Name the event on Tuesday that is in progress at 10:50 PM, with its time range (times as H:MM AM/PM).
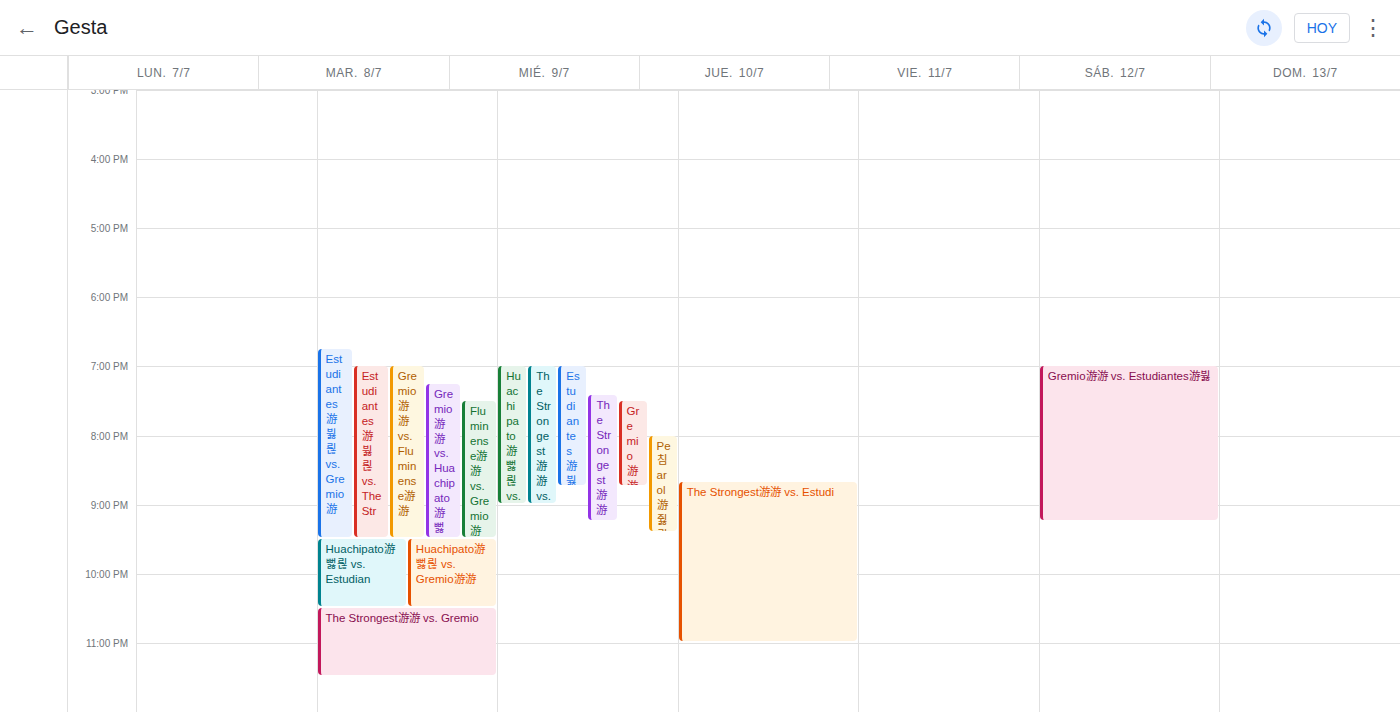
"The Strongest游游 vs. Gremio", 10:30 PM to 11:30 PM